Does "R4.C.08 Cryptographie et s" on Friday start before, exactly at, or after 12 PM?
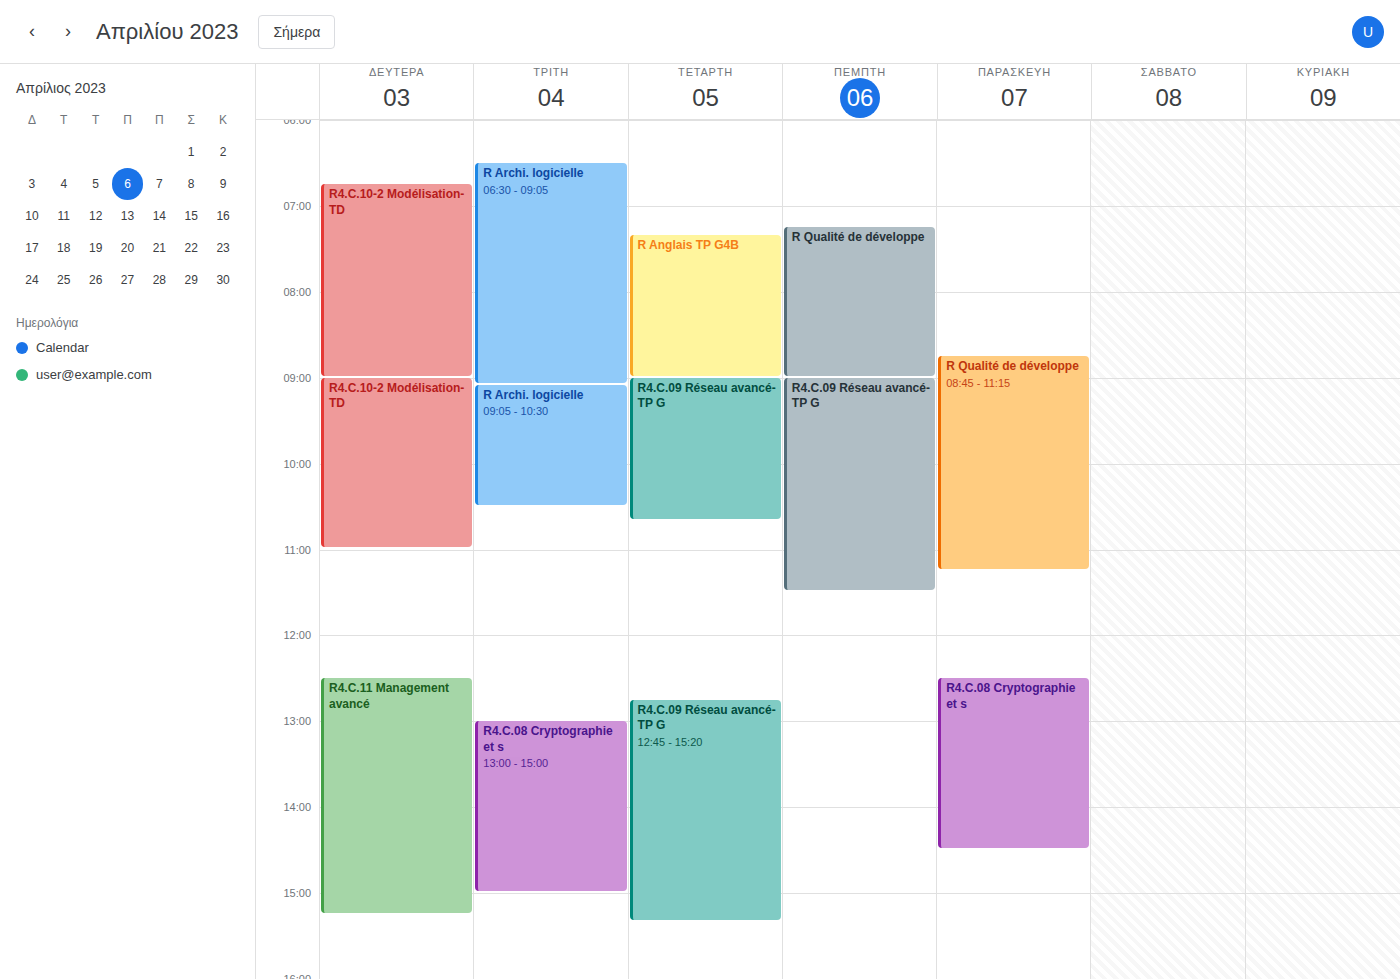
12:30 PM -- after 12 PM, 30 minutes below the 12 PM line.